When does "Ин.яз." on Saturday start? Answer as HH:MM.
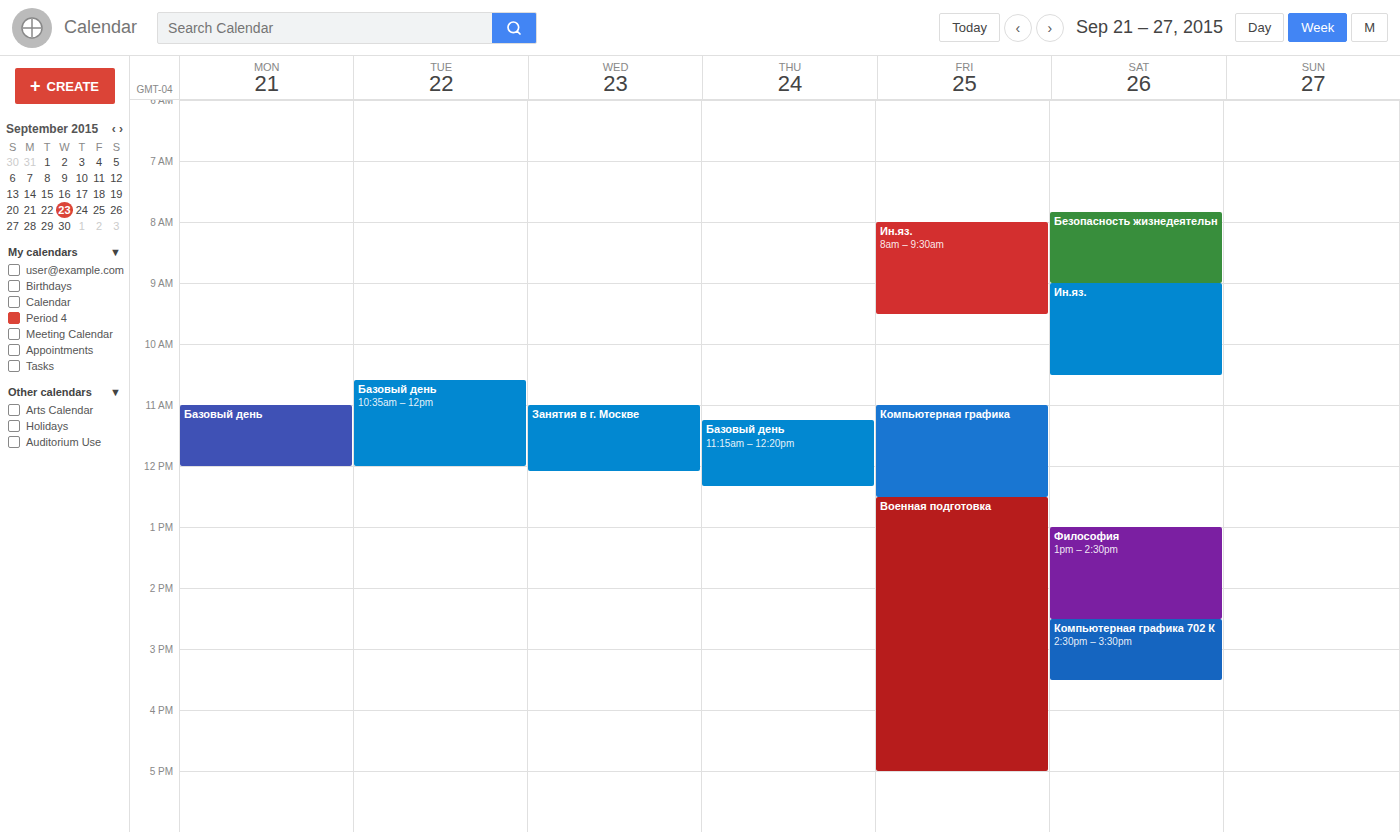
09:00